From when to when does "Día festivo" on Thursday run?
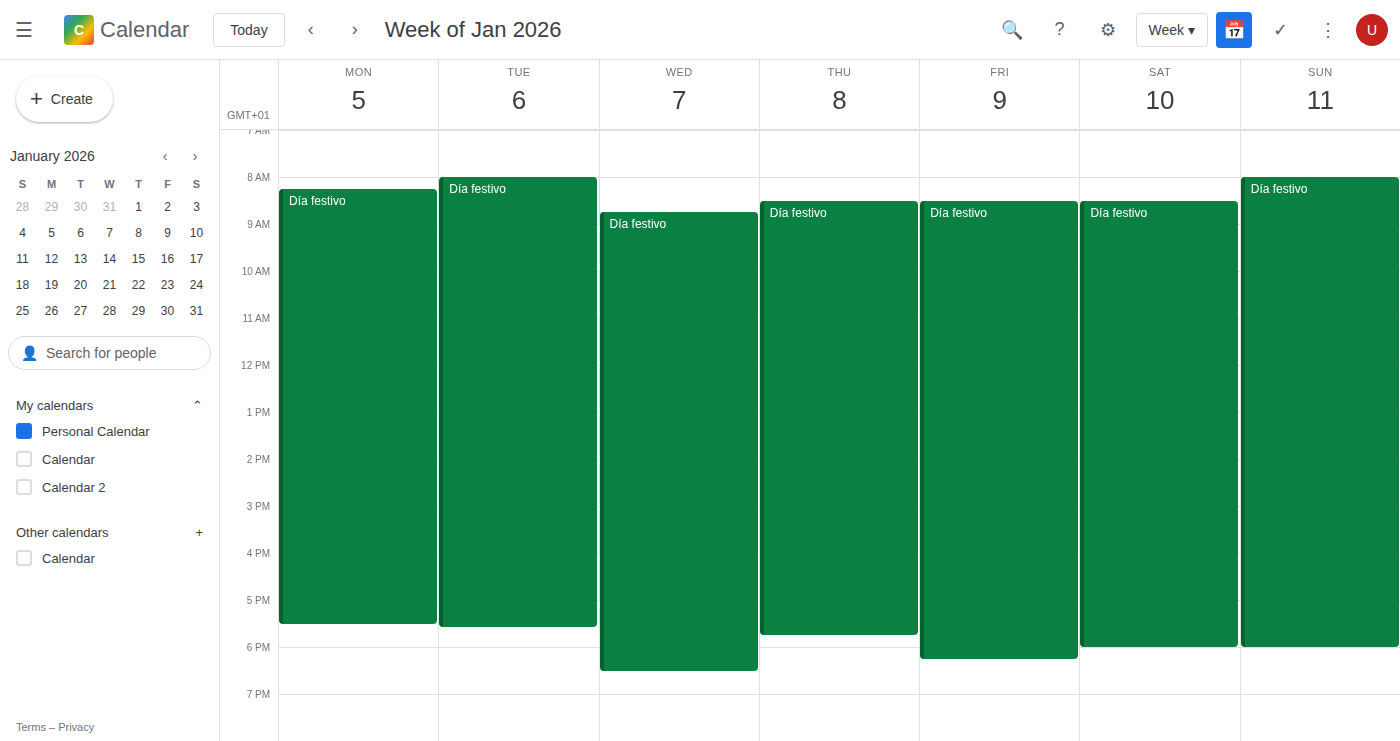
8:30 AM to 5:45 PM